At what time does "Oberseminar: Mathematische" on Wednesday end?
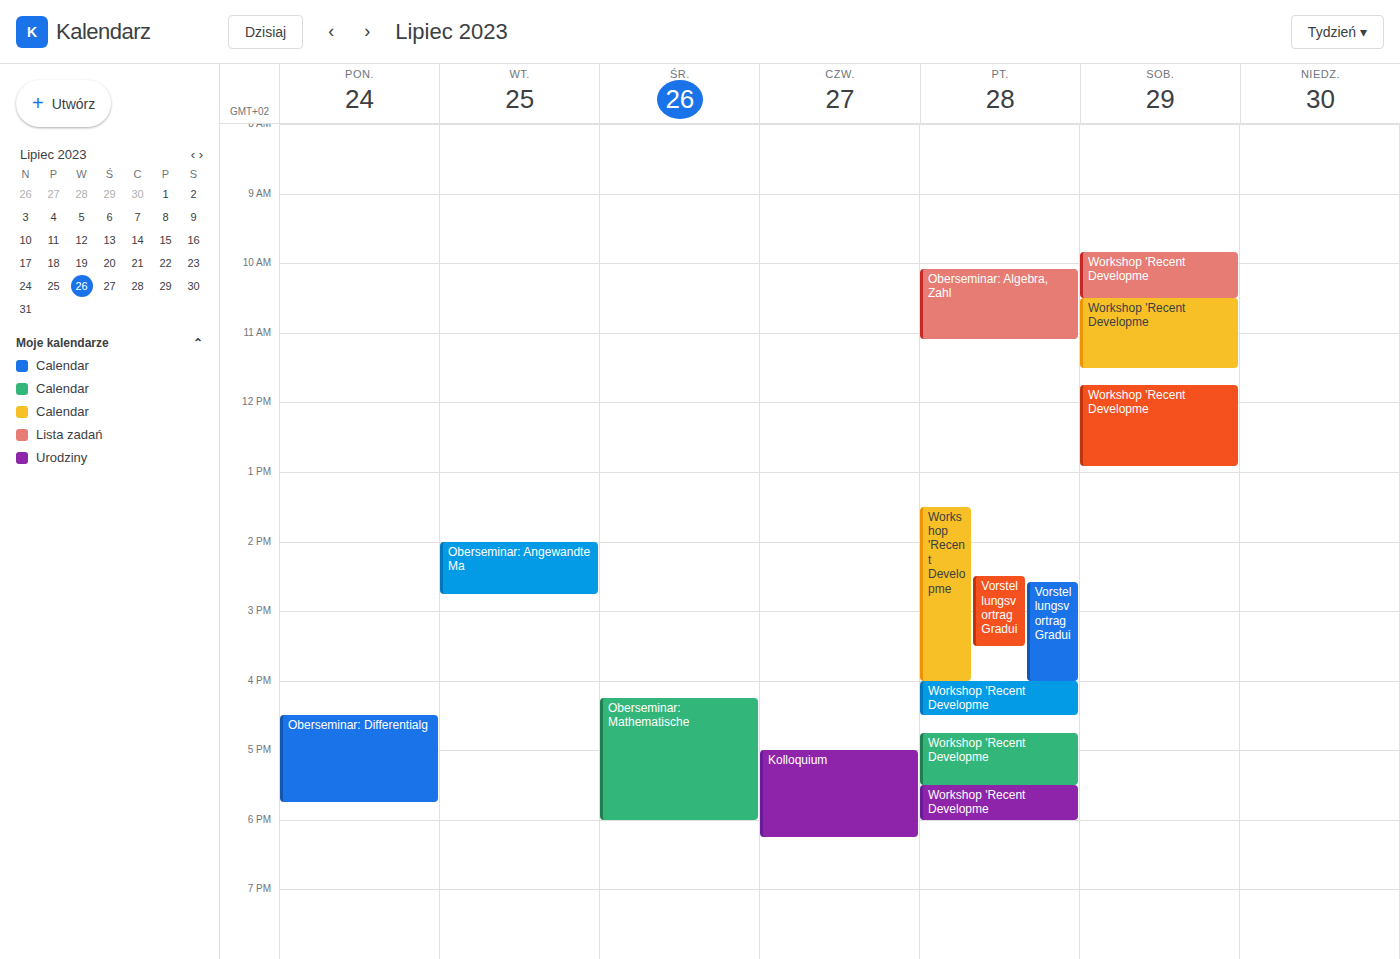
6:00 PM